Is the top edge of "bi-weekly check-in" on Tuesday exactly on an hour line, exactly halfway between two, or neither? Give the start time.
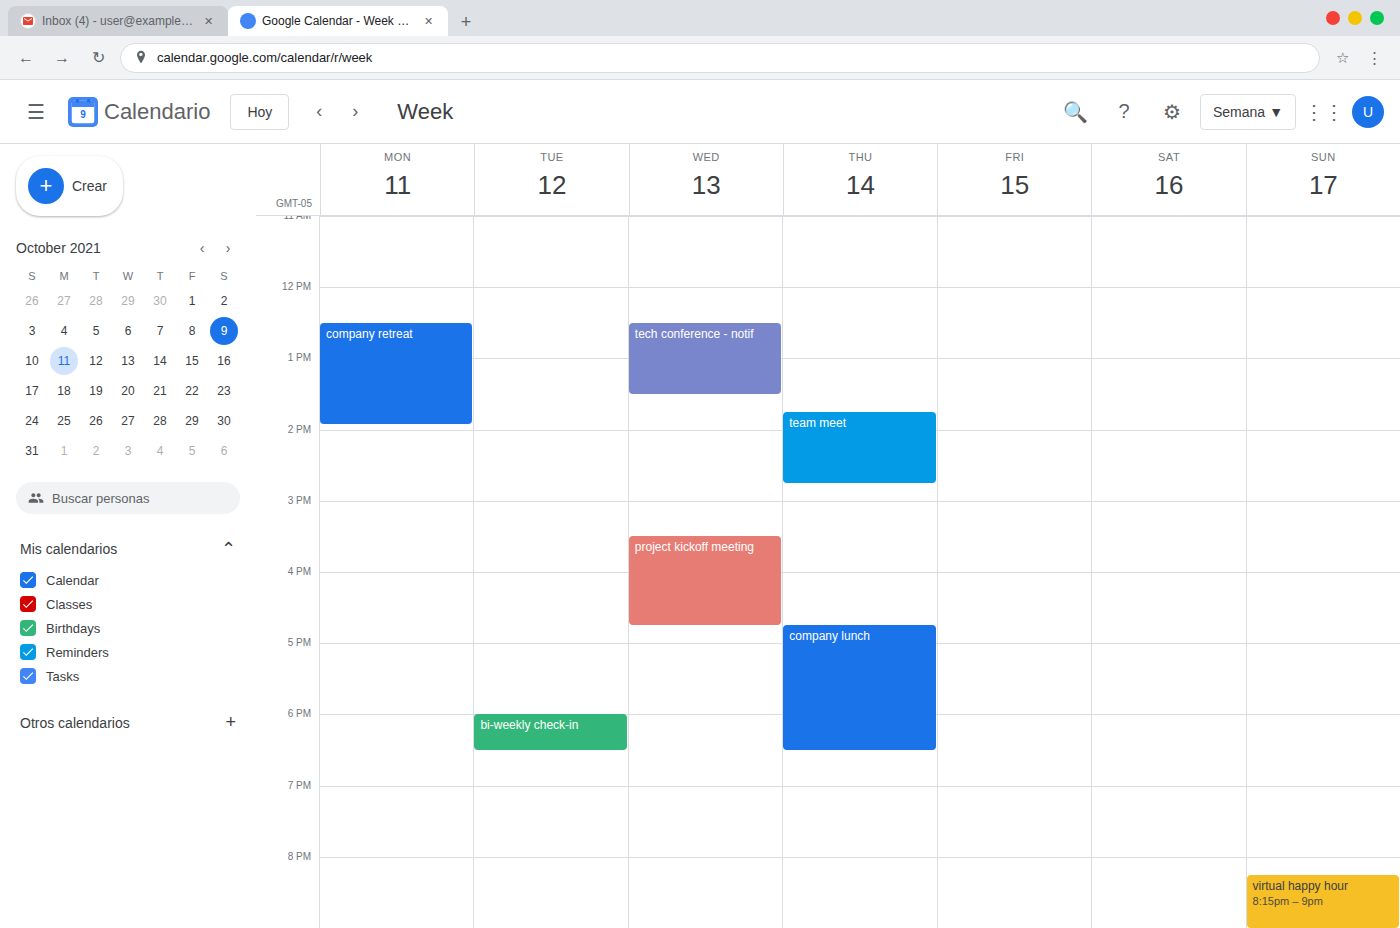
6:00 PM -- exactly on the 6 PM line.